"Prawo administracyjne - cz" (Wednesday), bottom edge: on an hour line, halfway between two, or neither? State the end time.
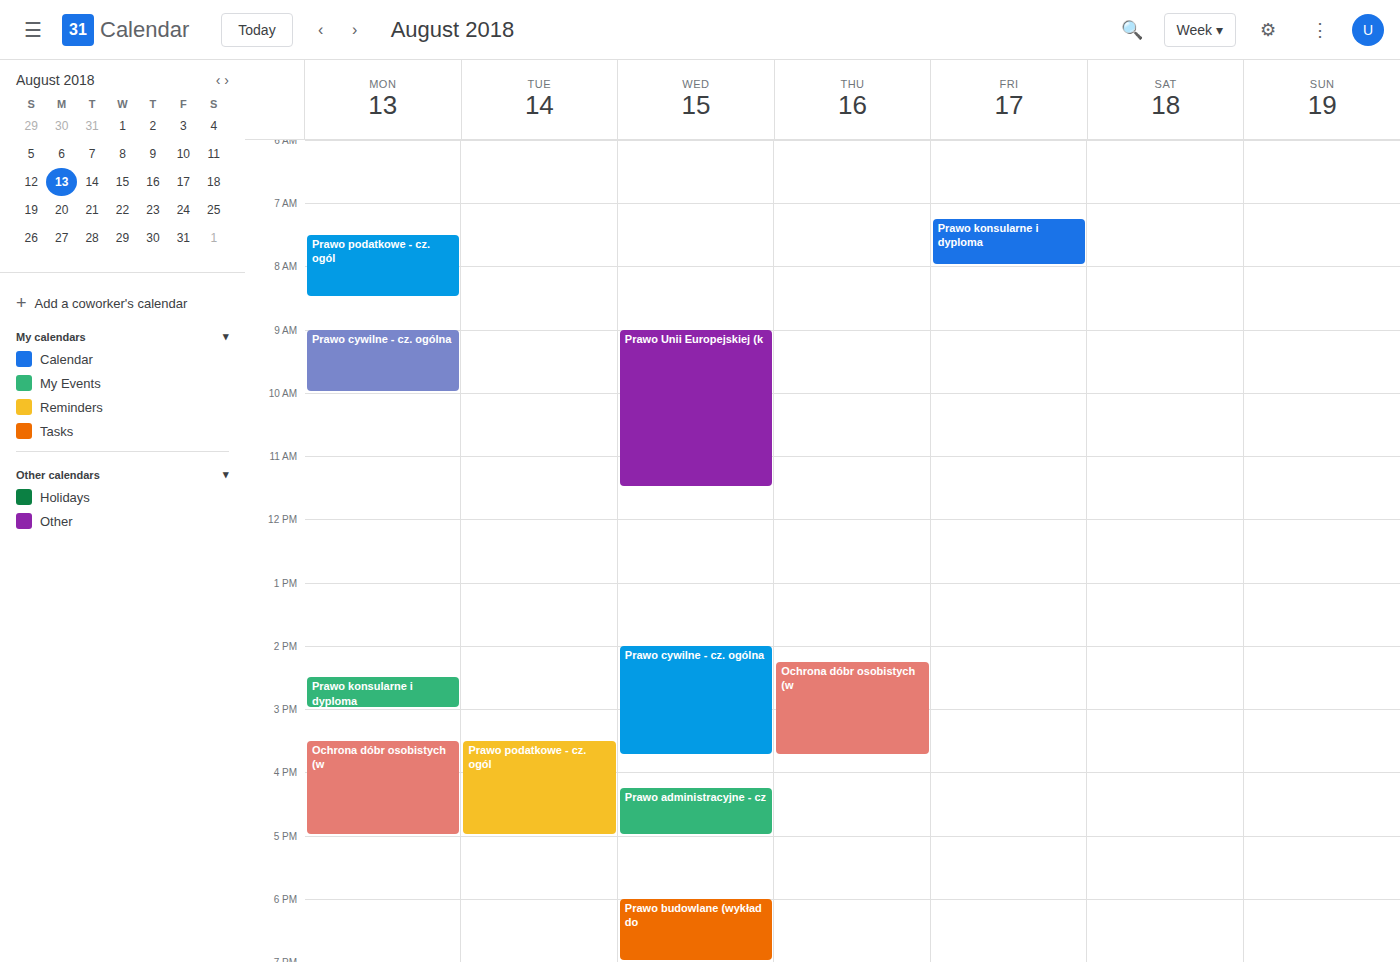
5:00 PM -- exactly on the 5 PM line.